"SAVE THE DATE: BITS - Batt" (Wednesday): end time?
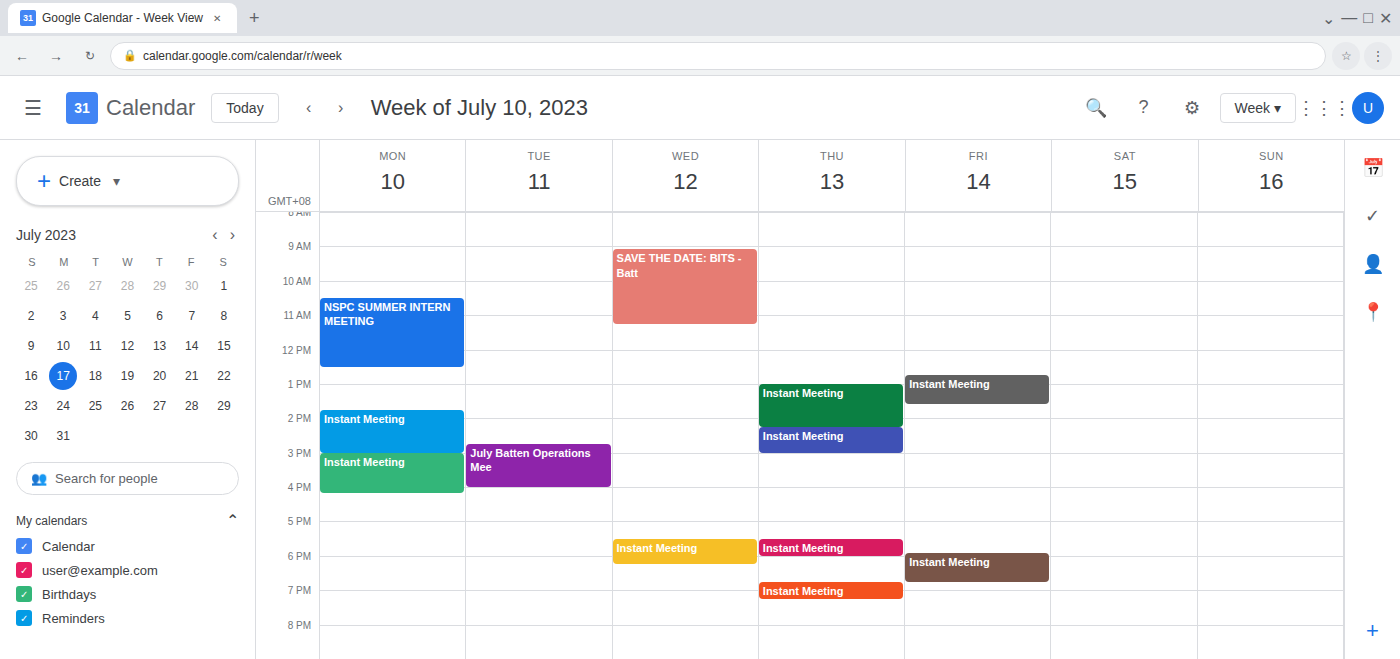
11:15 AM